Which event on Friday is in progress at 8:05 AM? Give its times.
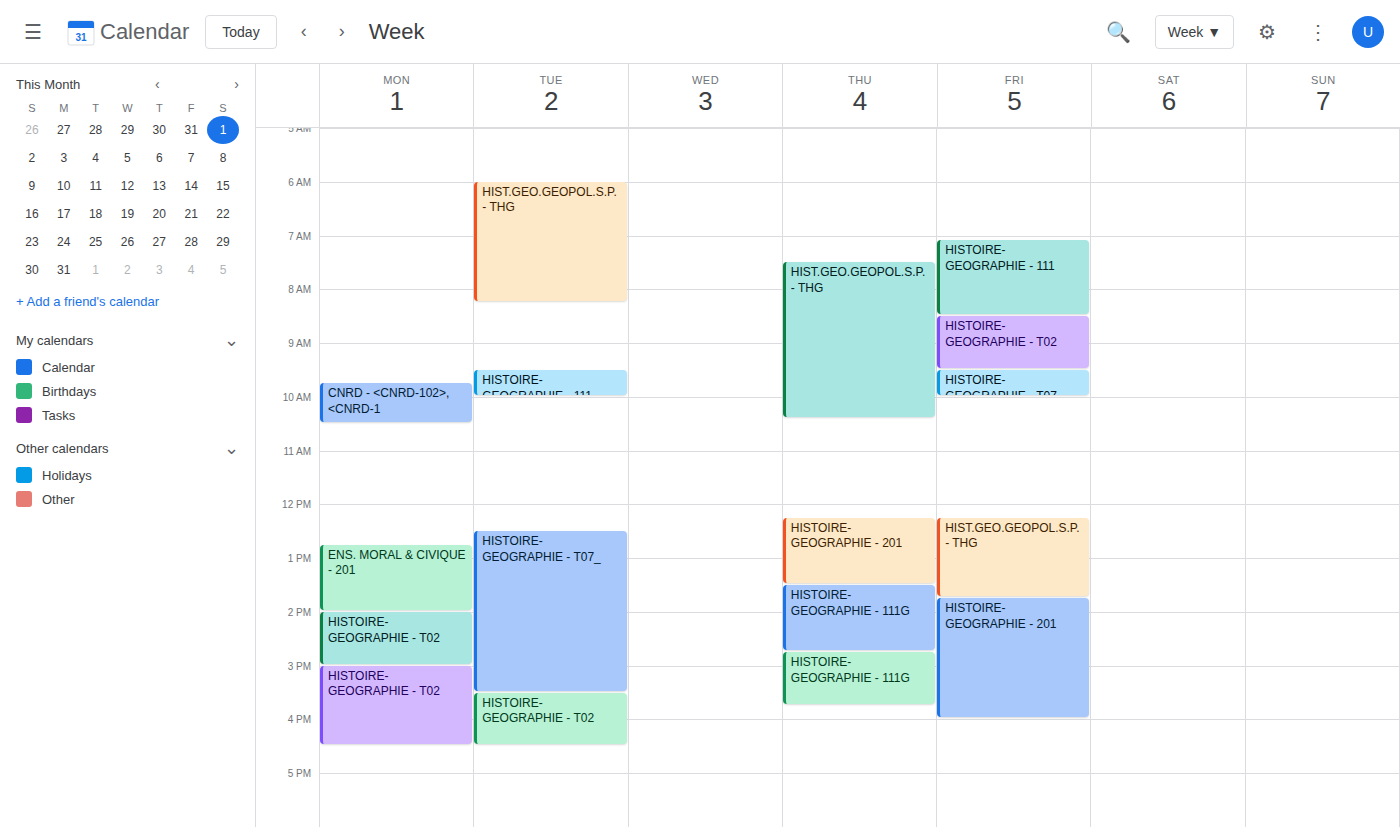
"HISTOIRE-GEOGRAPHIE - 111", 7:05 AM to 8:30 AM